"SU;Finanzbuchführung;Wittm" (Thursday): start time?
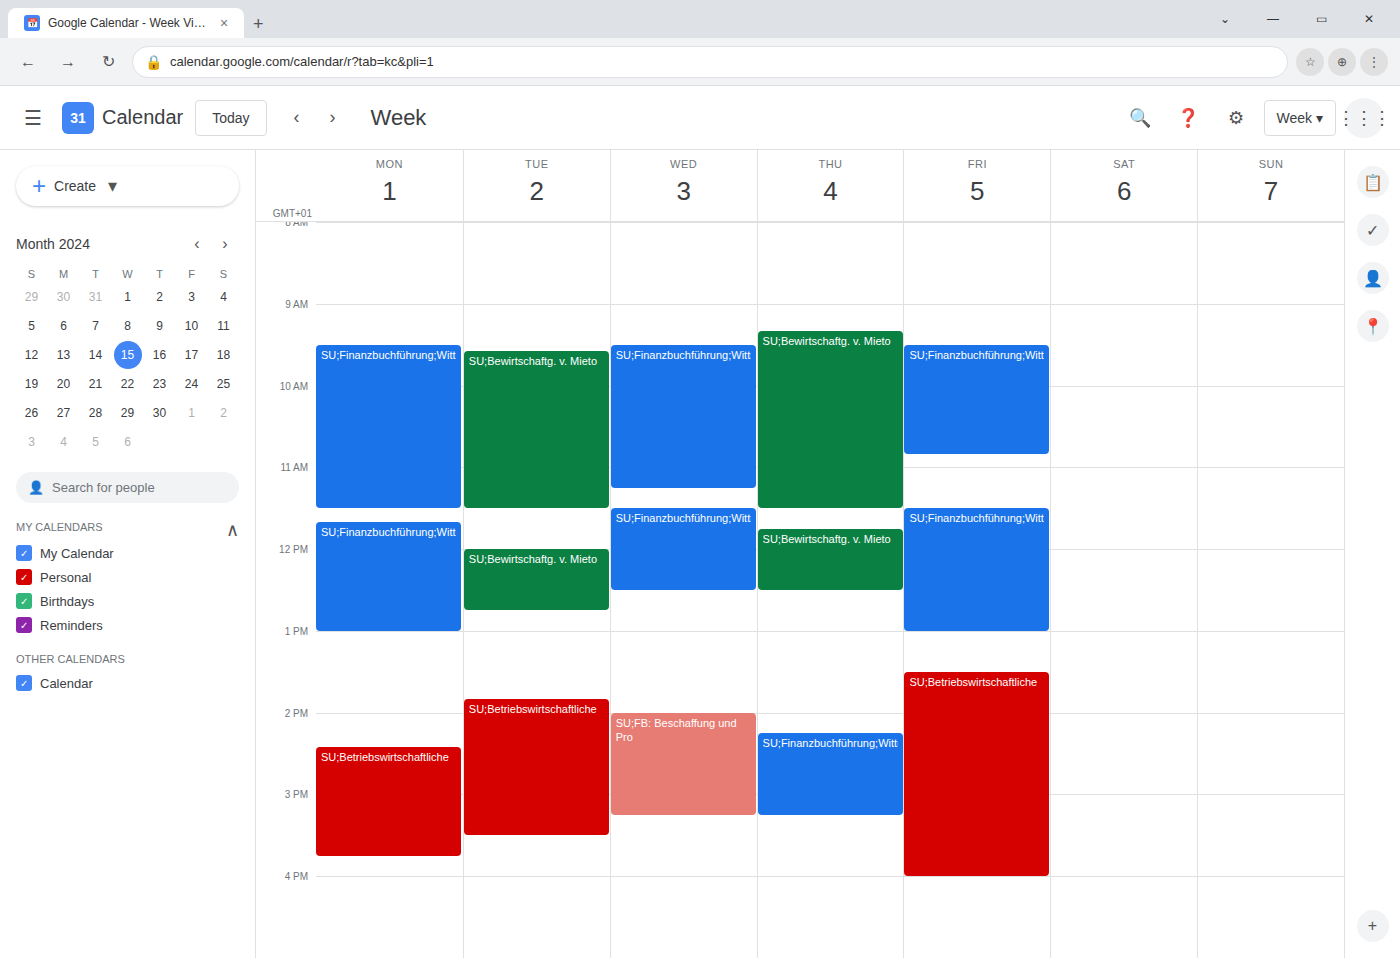
14:15